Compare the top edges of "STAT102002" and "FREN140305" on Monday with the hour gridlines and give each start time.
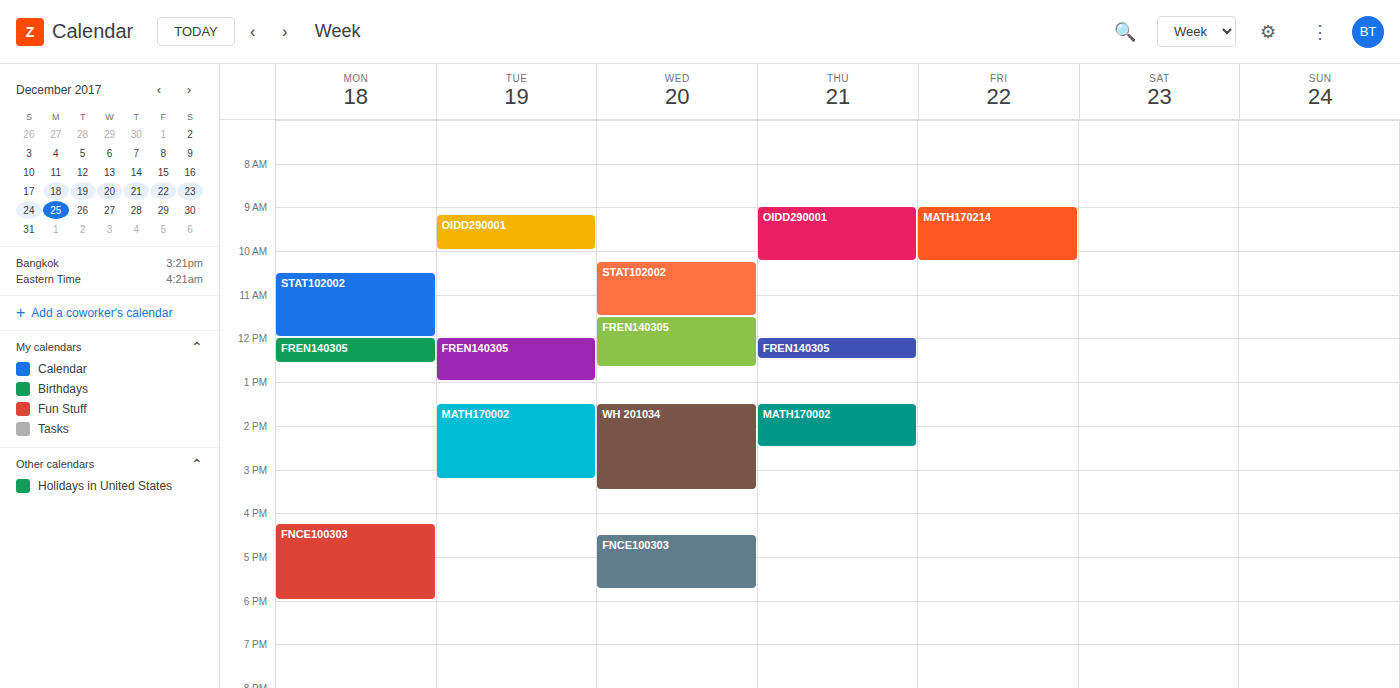
"STAT102002": 10:30 AM, halfway between the 10 AM and 11 AM lines. "FREN140305": 12:00 PM, exactly on the 12 PM line.